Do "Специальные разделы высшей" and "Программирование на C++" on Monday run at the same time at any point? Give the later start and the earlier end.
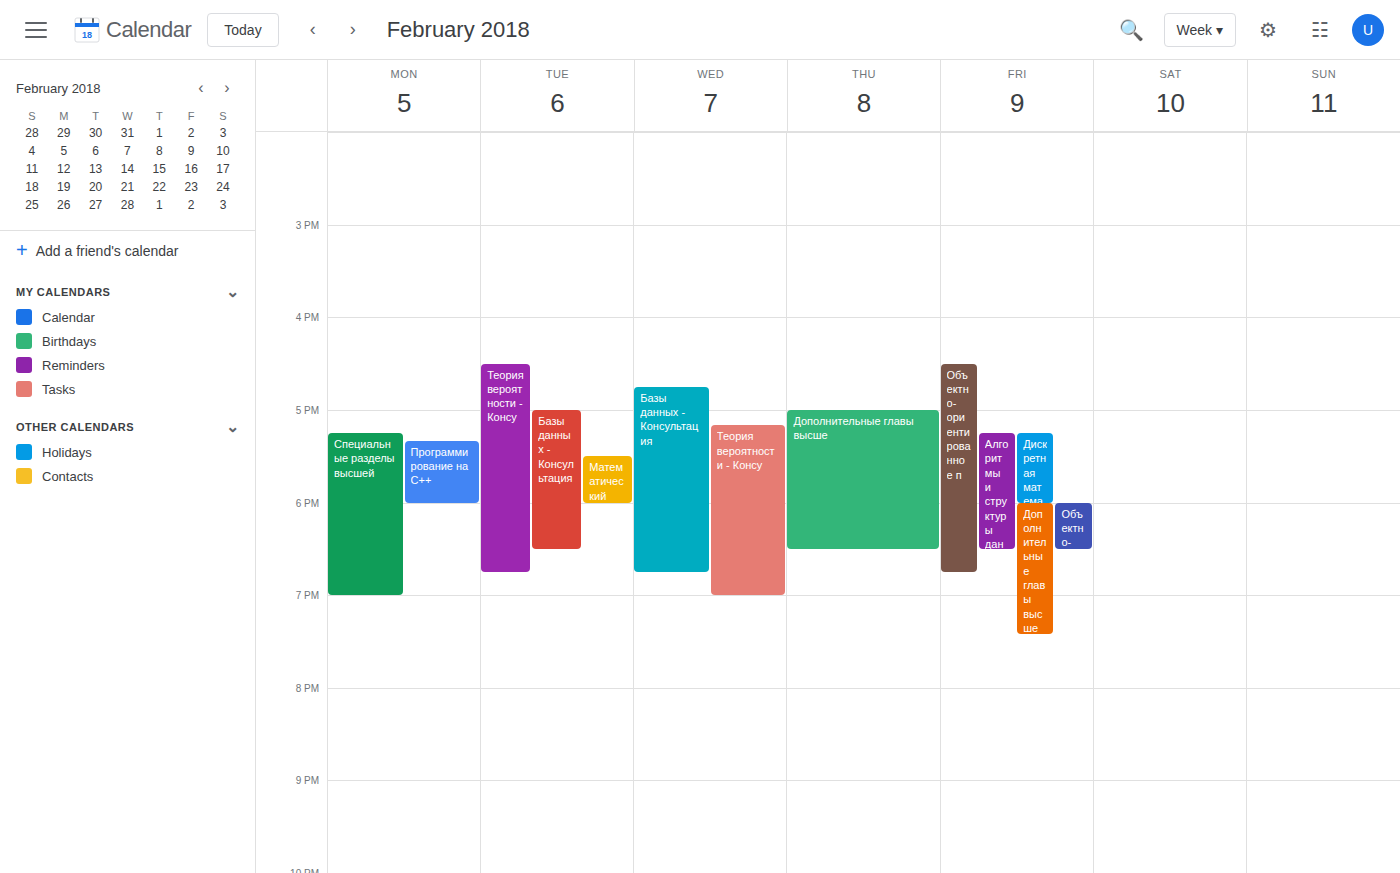
"Программирование на C++" runs 17:20 to 18:00, inside "Специальные разделы высшей" -- they overlap.